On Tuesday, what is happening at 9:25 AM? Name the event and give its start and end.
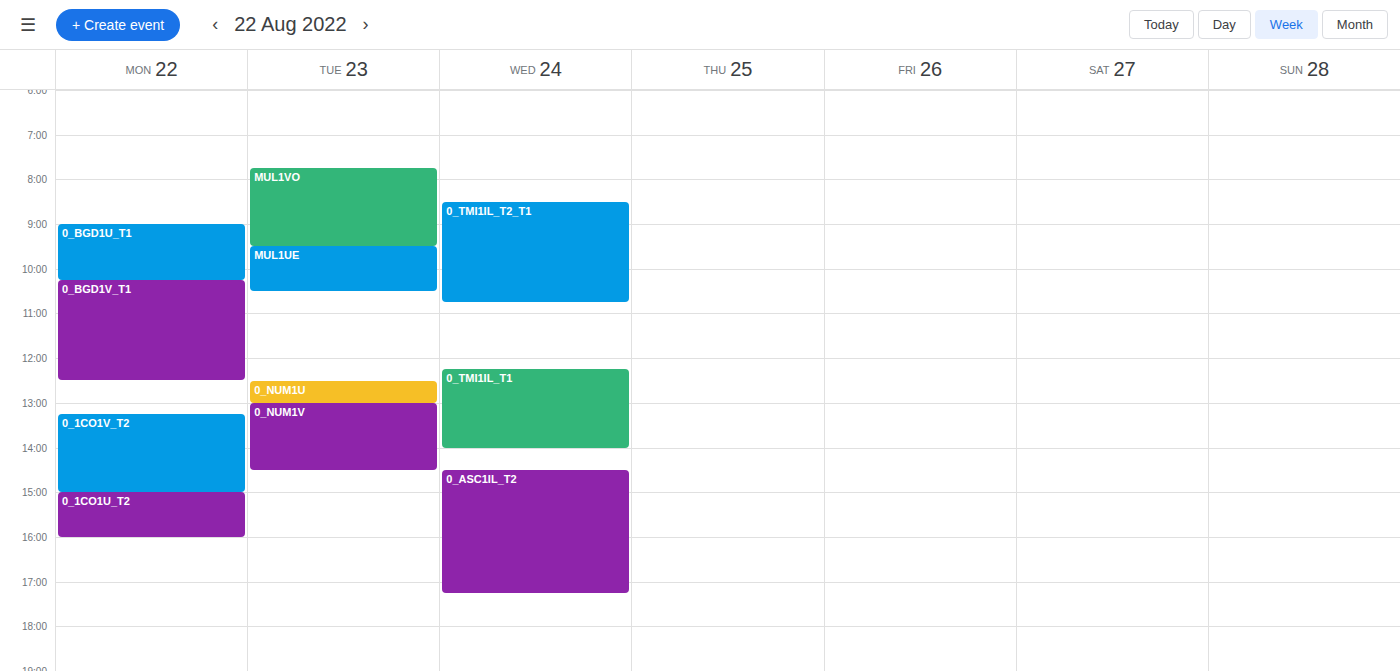
"MUL1VO", 7:45 AM to 9:30 AM